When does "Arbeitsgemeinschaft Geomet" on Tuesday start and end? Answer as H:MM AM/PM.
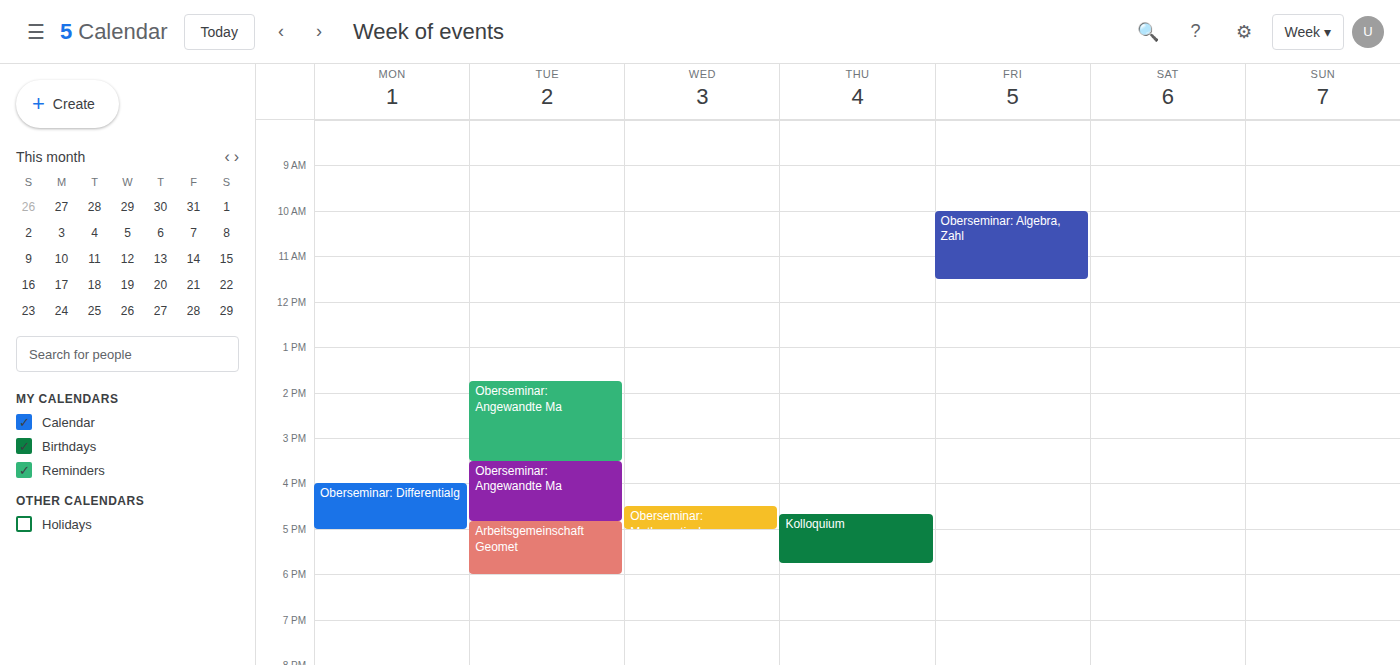
4:50 PM to 6:00 PM